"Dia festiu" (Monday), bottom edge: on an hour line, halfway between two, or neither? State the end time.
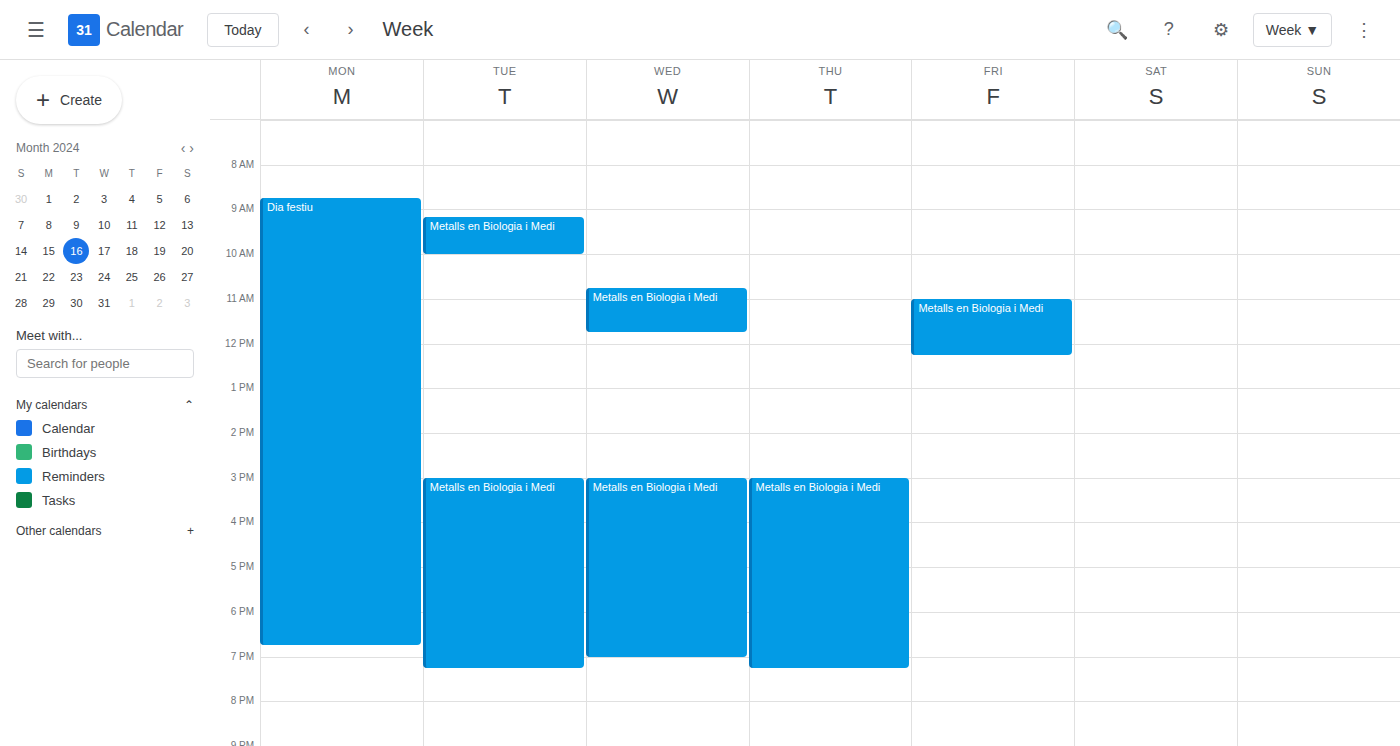
6:45 PM -- neither: three quarters of the way from the 6 PM line to the 7 PM line.